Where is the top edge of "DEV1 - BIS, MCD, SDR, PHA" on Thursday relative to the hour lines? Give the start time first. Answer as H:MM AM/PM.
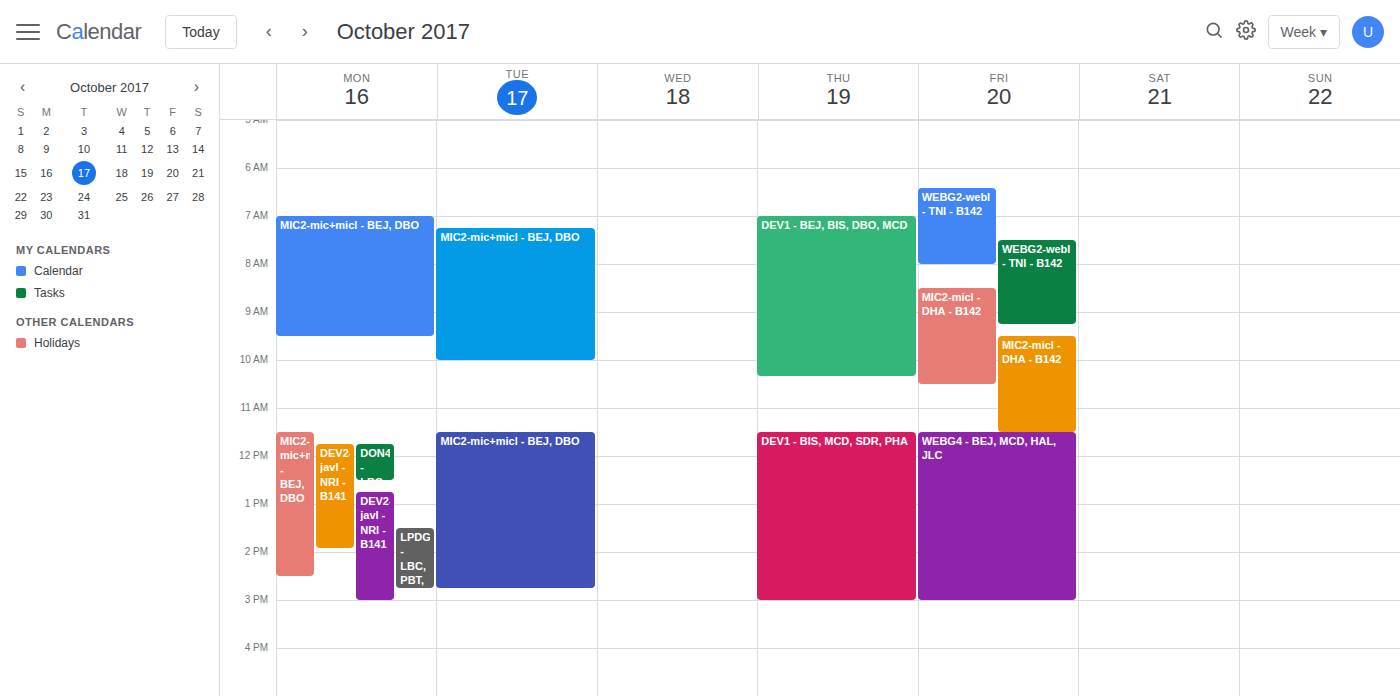
11:30 AM -- halfway between the 11 AM and 12 PM lines.